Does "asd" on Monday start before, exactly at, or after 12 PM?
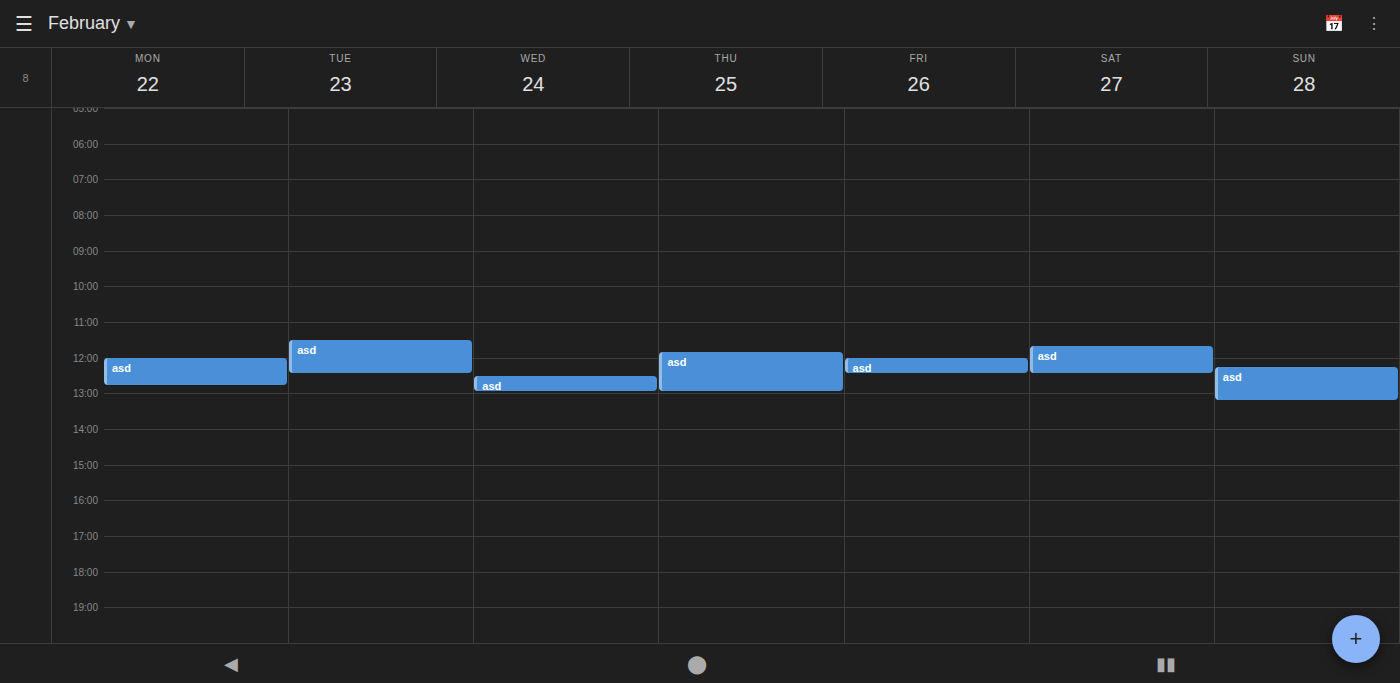
12:00 PM -- exactly at 12 PM, on the 12 PM line.